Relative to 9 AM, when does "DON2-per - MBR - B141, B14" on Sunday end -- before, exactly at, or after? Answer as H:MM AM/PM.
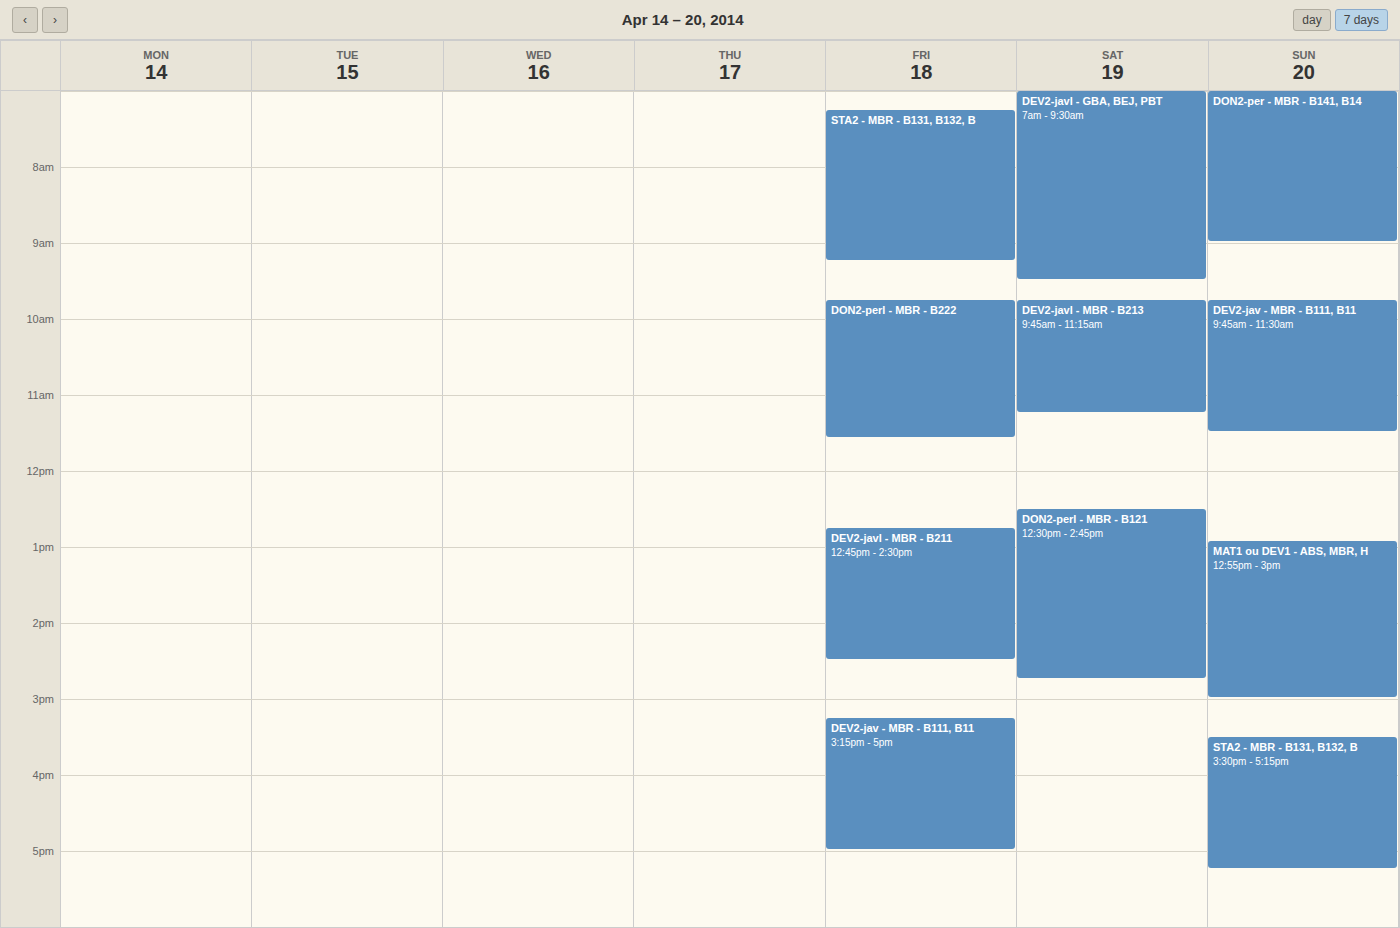
9:00 AM -- exactly at 9 AM, on the 9 AM line.